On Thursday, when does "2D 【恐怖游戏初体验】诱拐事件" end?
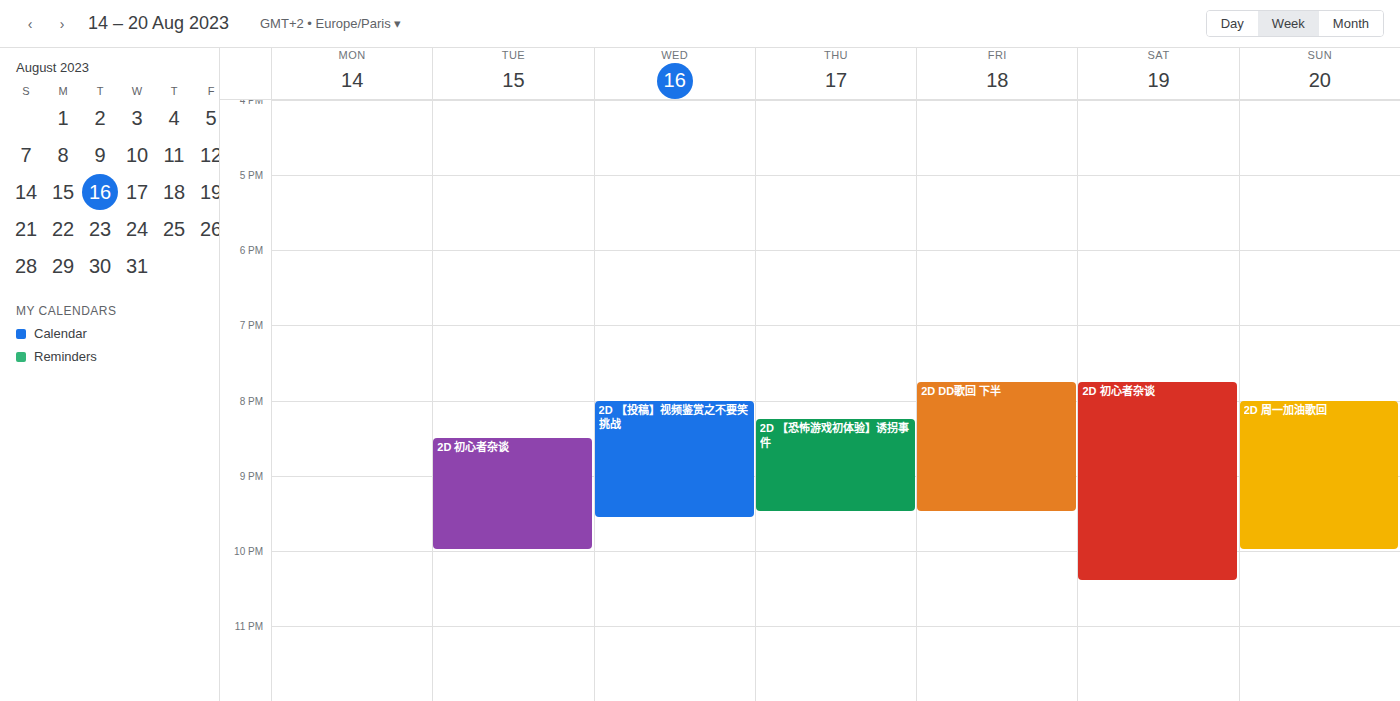
9:30 PM